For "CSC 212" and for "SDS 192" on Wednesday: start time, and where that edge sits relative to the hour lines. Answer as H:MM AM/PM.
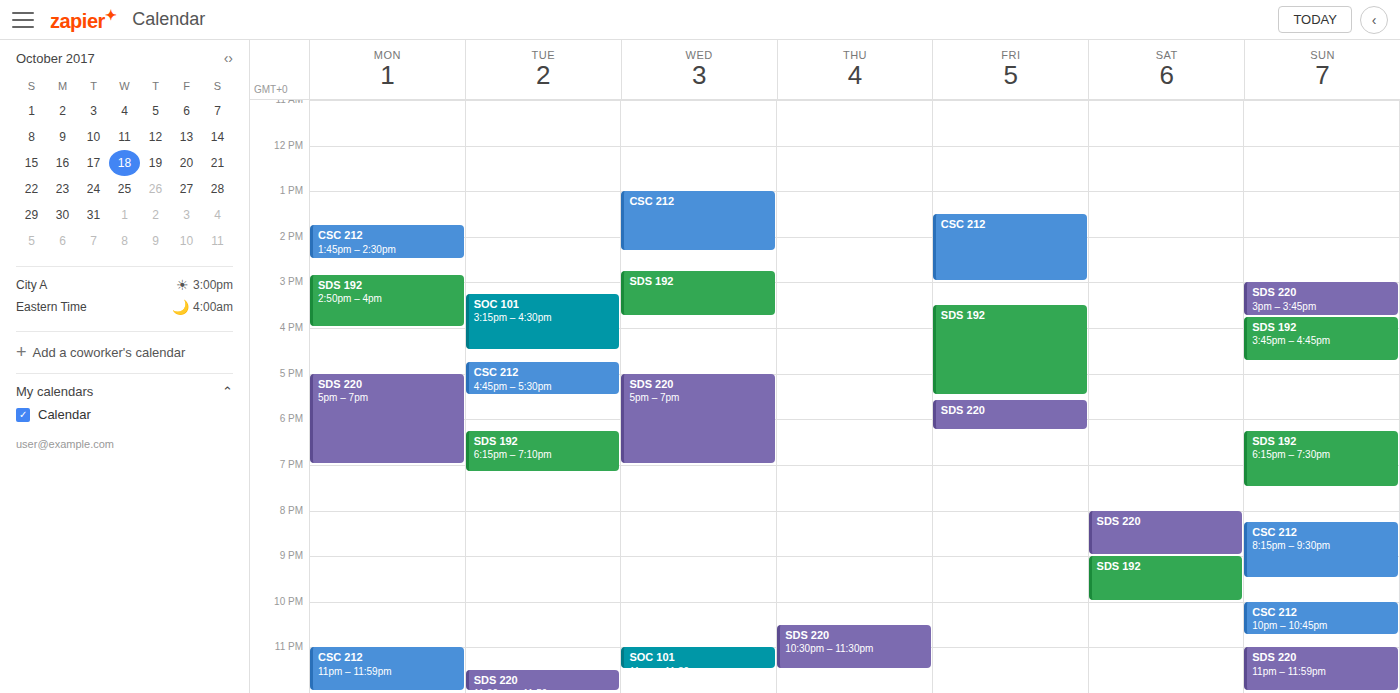
"CSC 212": 1:00 PM, exactly on the 1 PM line. "SDS 192": 2:45 PM, neither: three quarters of the way from the 2 PM line to the 3 PM line.